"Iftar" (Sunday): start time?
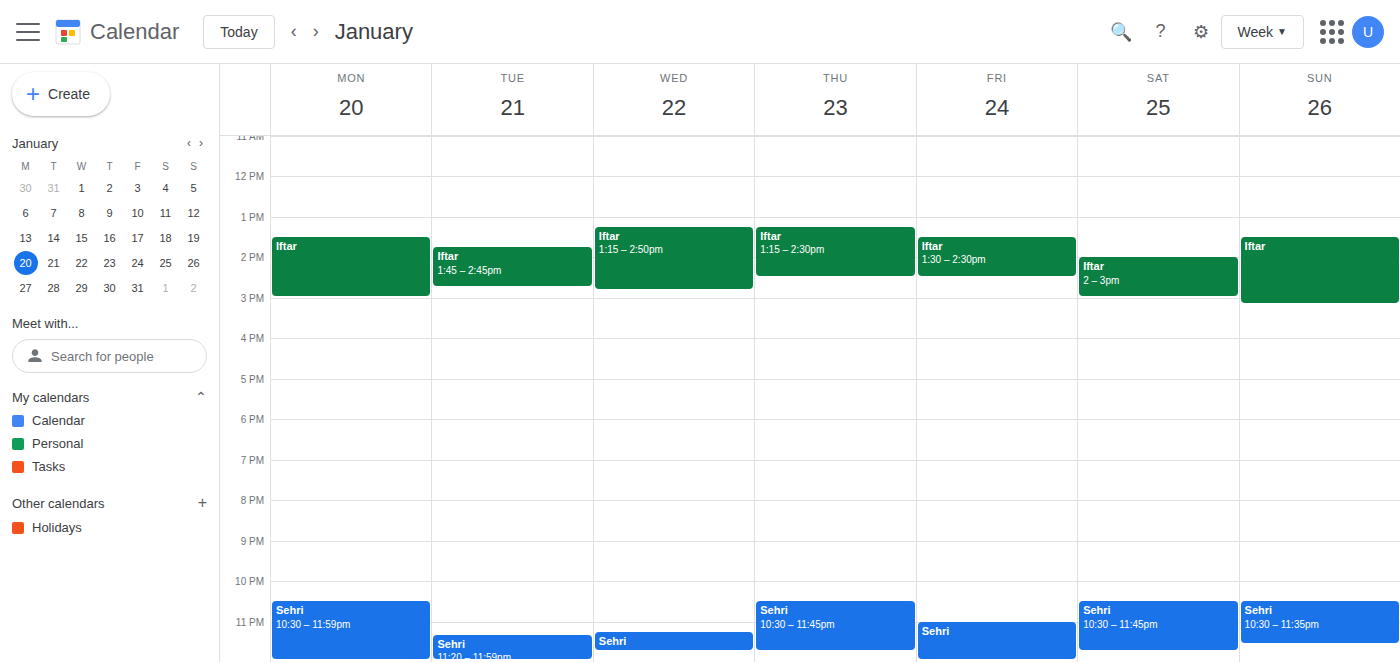
1:30 PM